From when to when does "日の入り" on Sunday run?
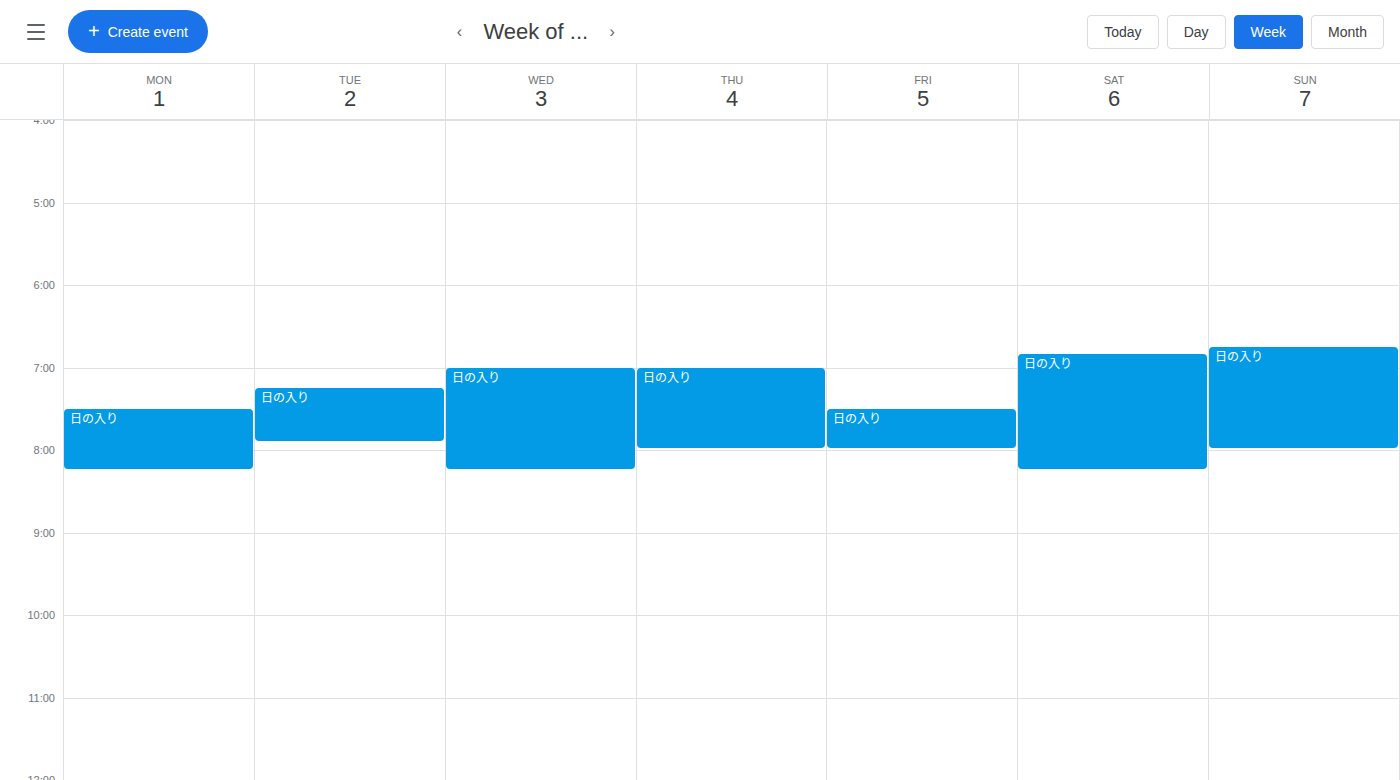
6:45 AM to 8:00 AM